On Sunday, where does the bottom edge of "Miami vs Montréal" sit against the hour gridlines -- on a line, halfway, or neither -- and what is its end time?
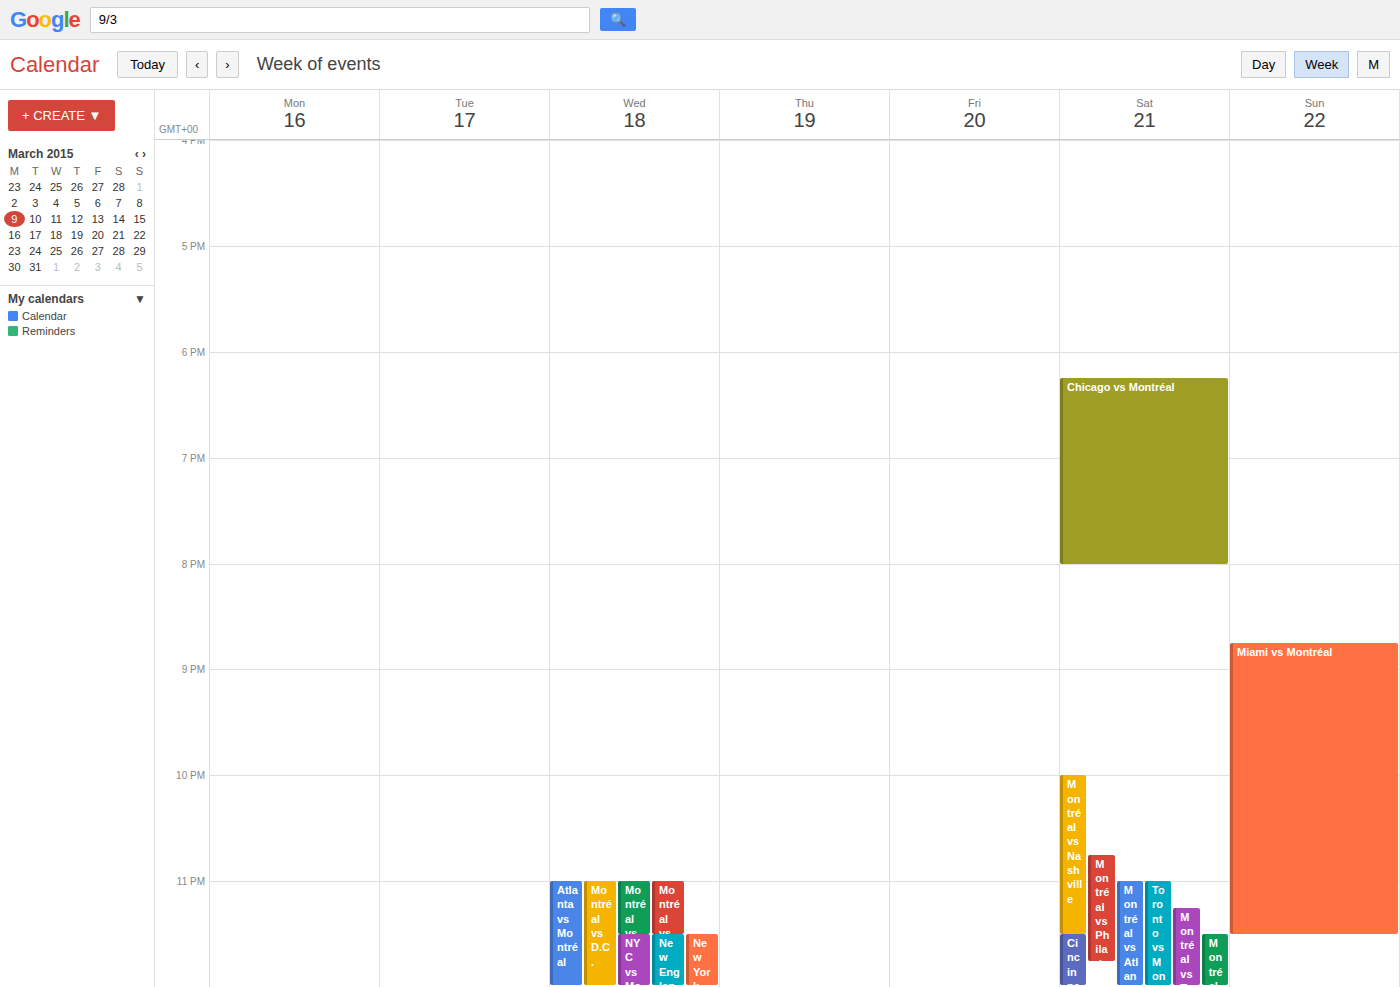
11:30 PM -- halfway between the 11 PM and 12 AM lines.